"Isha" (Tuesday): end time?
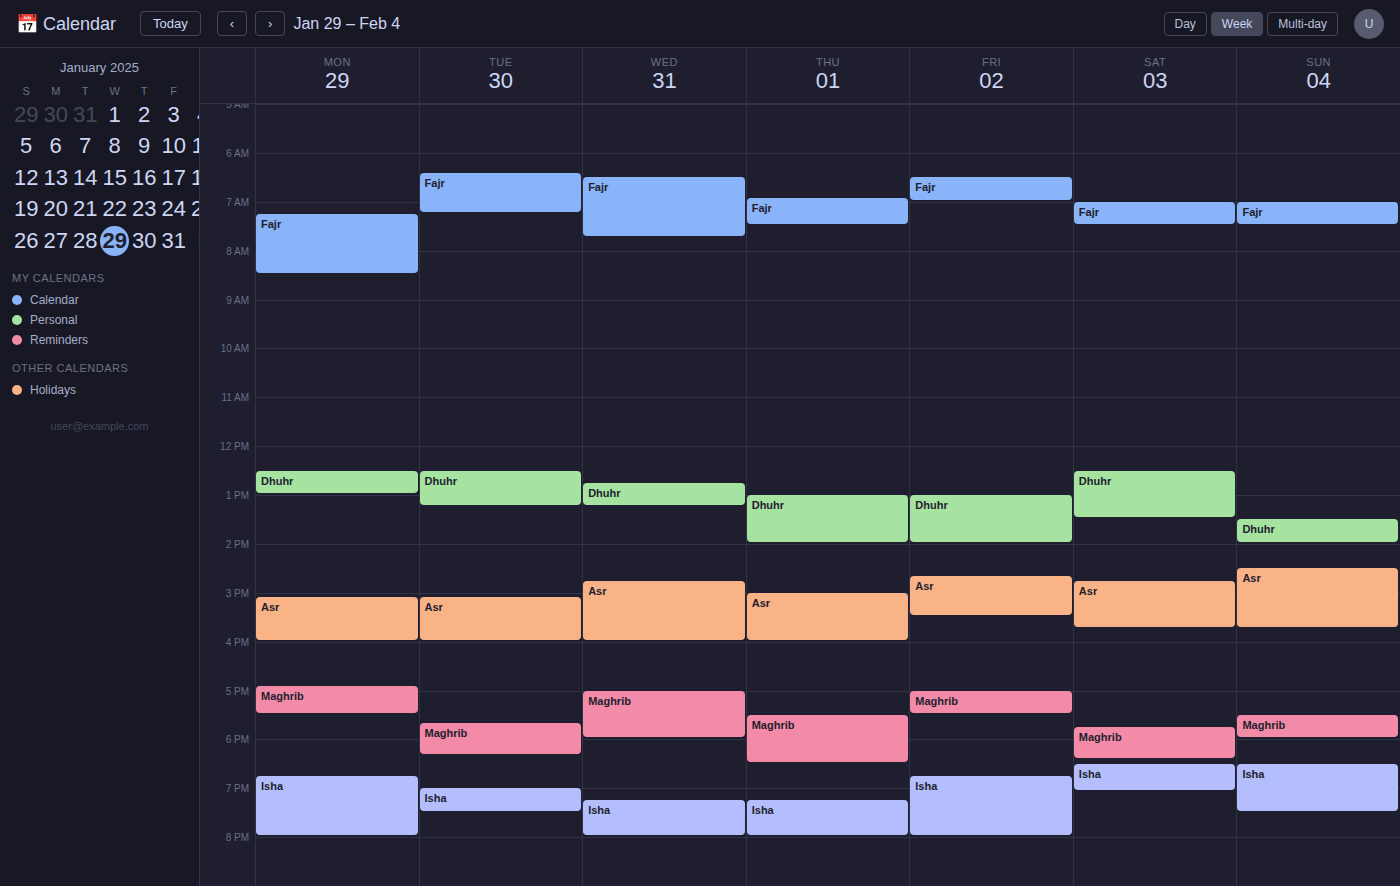
7:30 PM